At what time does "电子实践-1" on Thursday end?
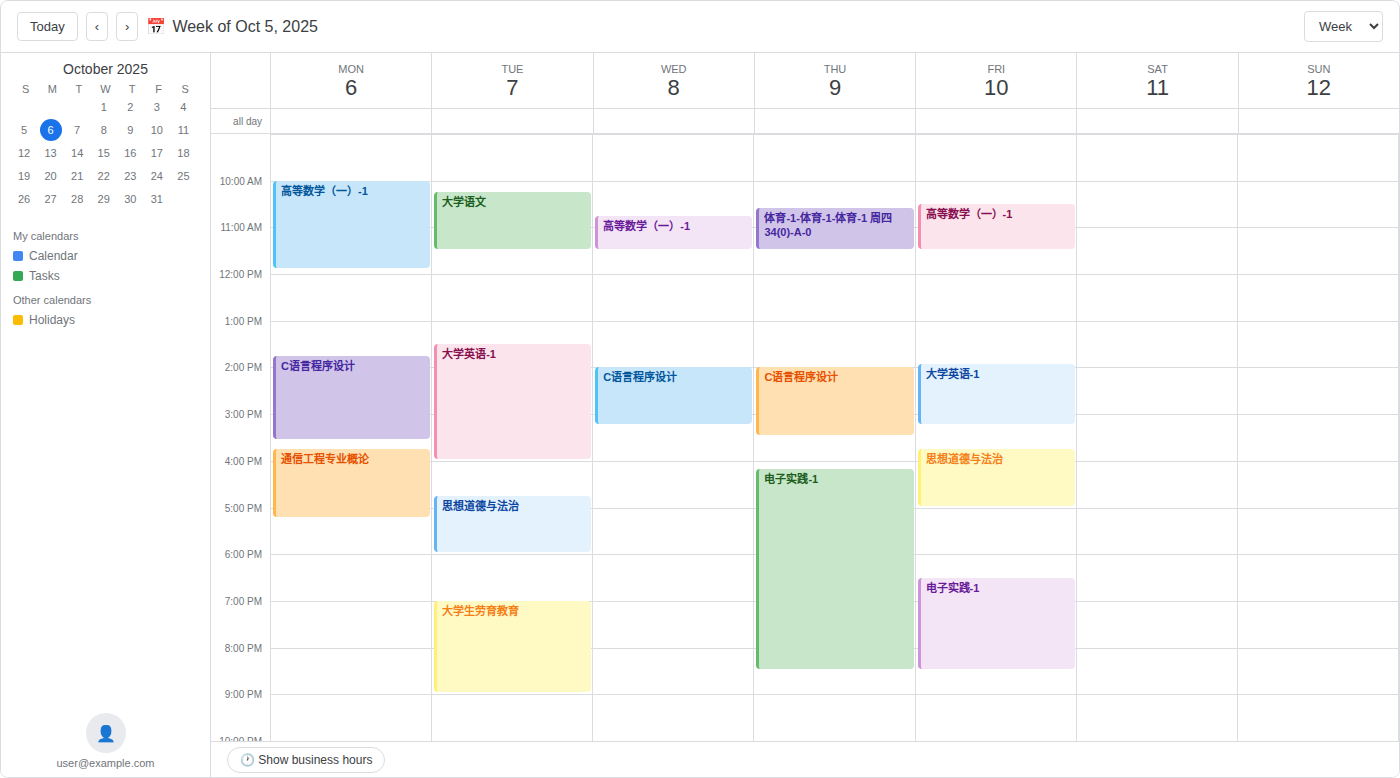
8:30 PM